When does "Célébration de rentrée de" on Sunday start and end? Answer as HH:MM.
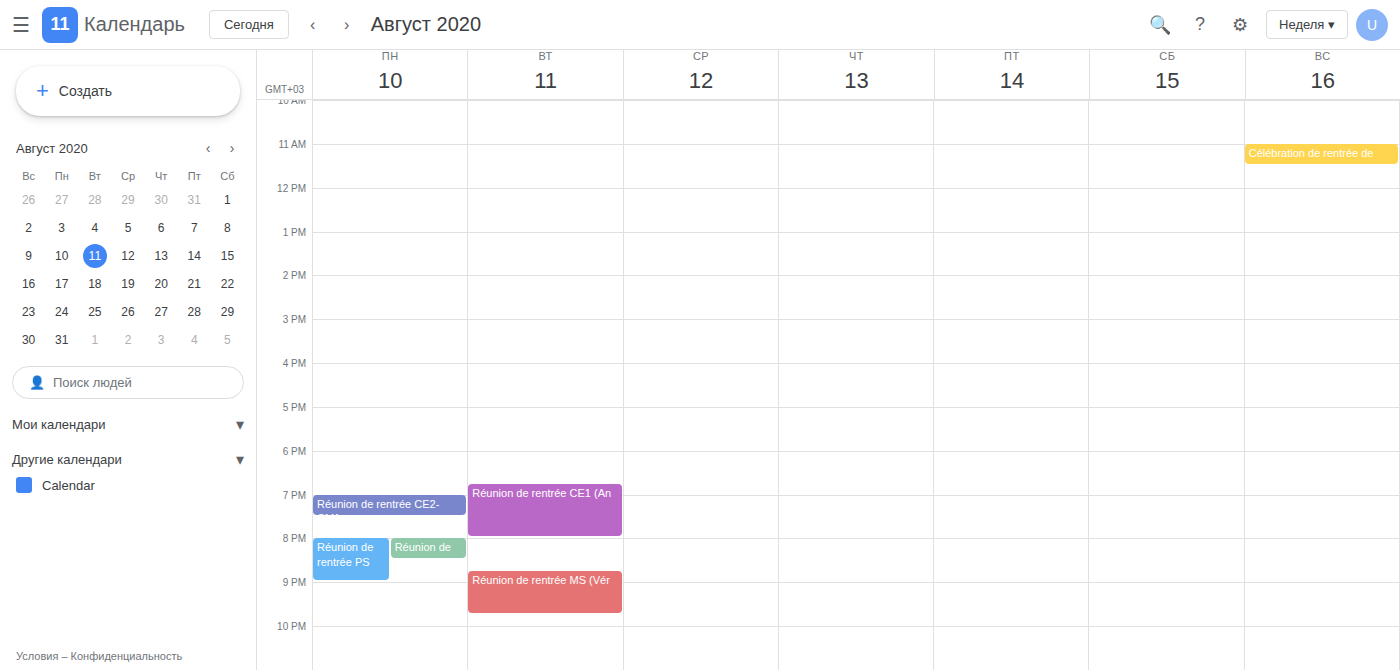
11:00 to 11:30